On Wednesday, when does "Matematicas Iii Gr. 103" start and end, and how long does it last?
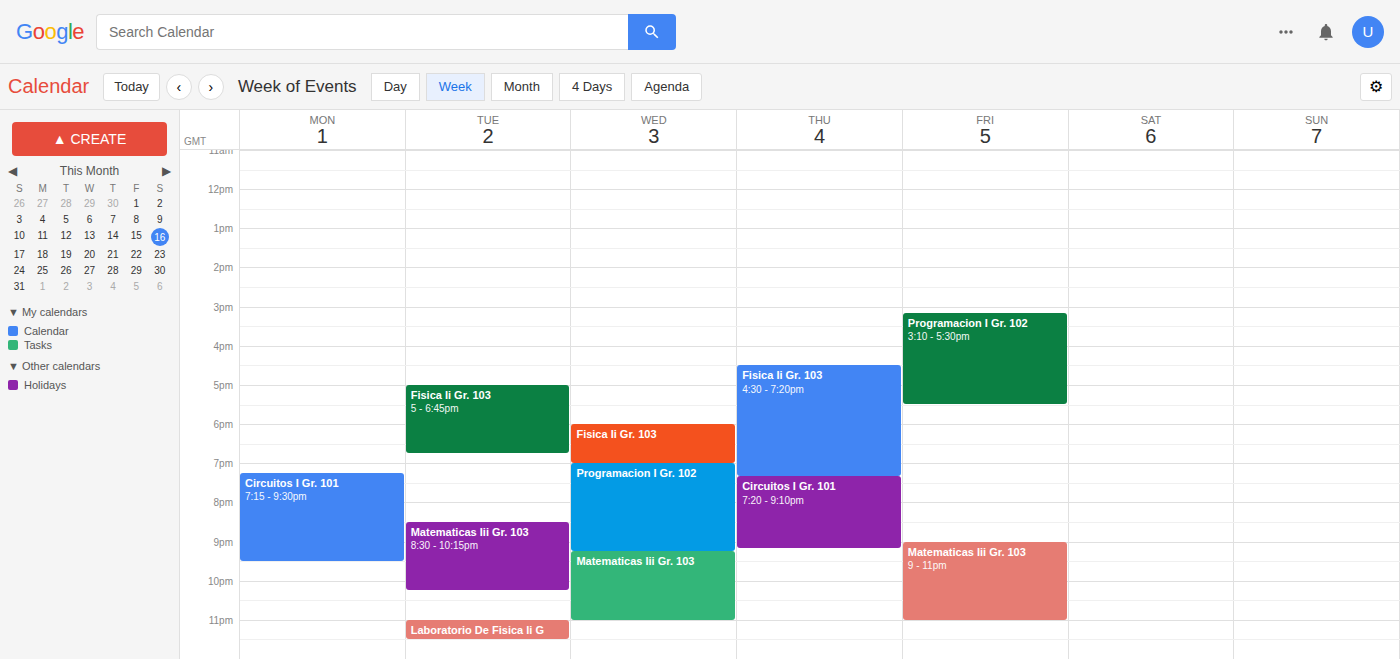
9:15 PM to 11:00 PM, 1 hour 45 minutes